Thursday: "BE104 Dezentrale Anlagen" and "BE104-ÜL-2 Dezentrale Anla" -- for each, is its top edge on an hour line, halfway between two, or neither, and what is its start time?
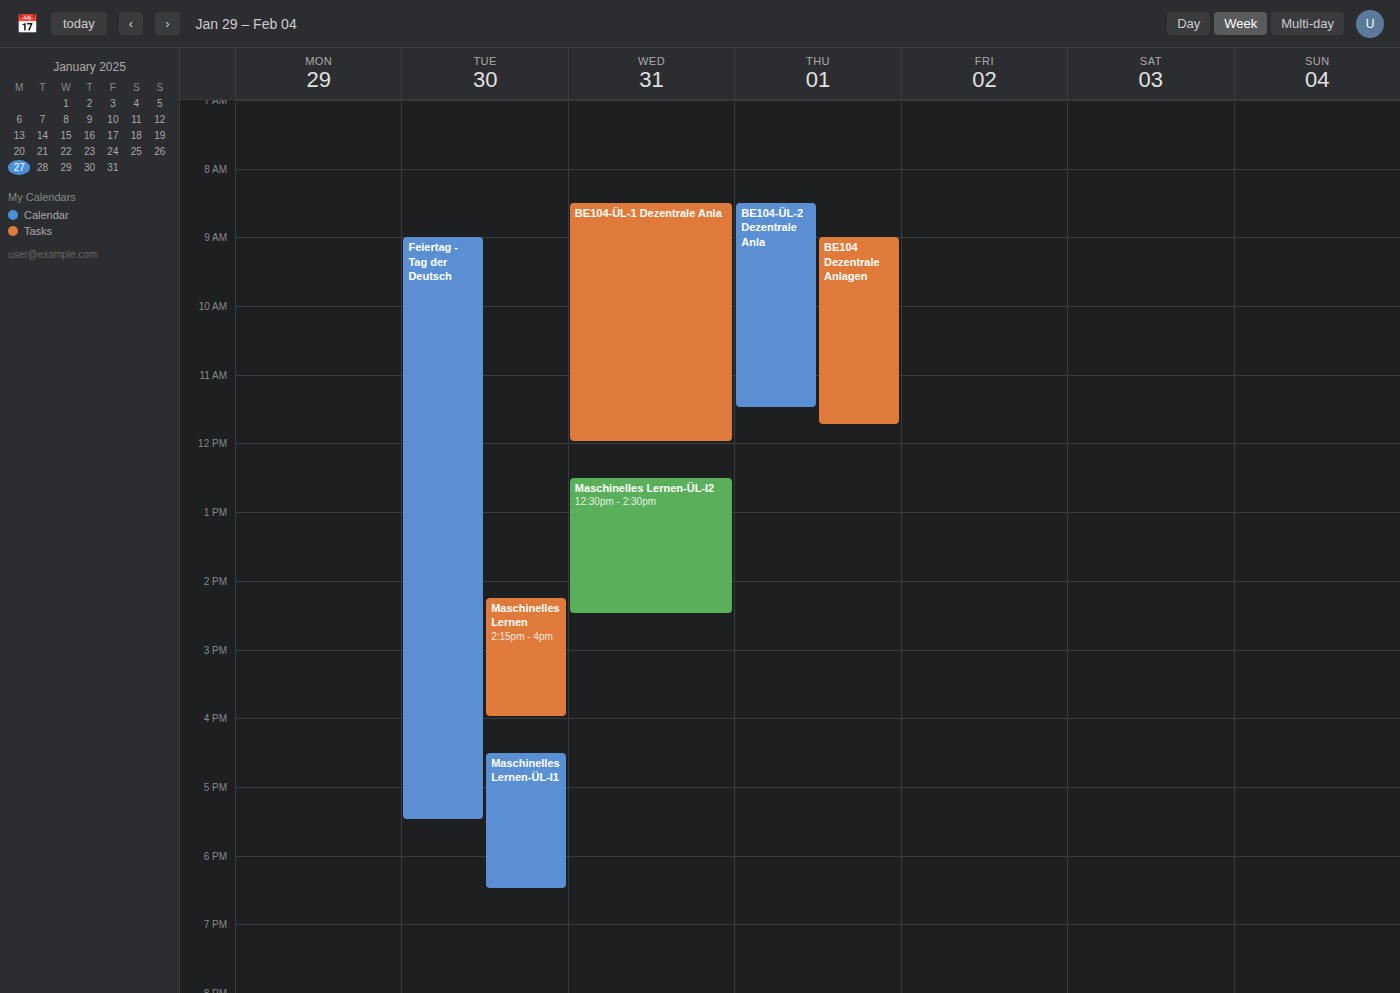
"BE104 Dezentrale Anlagen": 9:00 AM, exactly on the 9 AM line. "BE104-ÜL-2 Dezentrale Anla": 8:30 AM, halfway between the 8 AM and 9 AM lines.